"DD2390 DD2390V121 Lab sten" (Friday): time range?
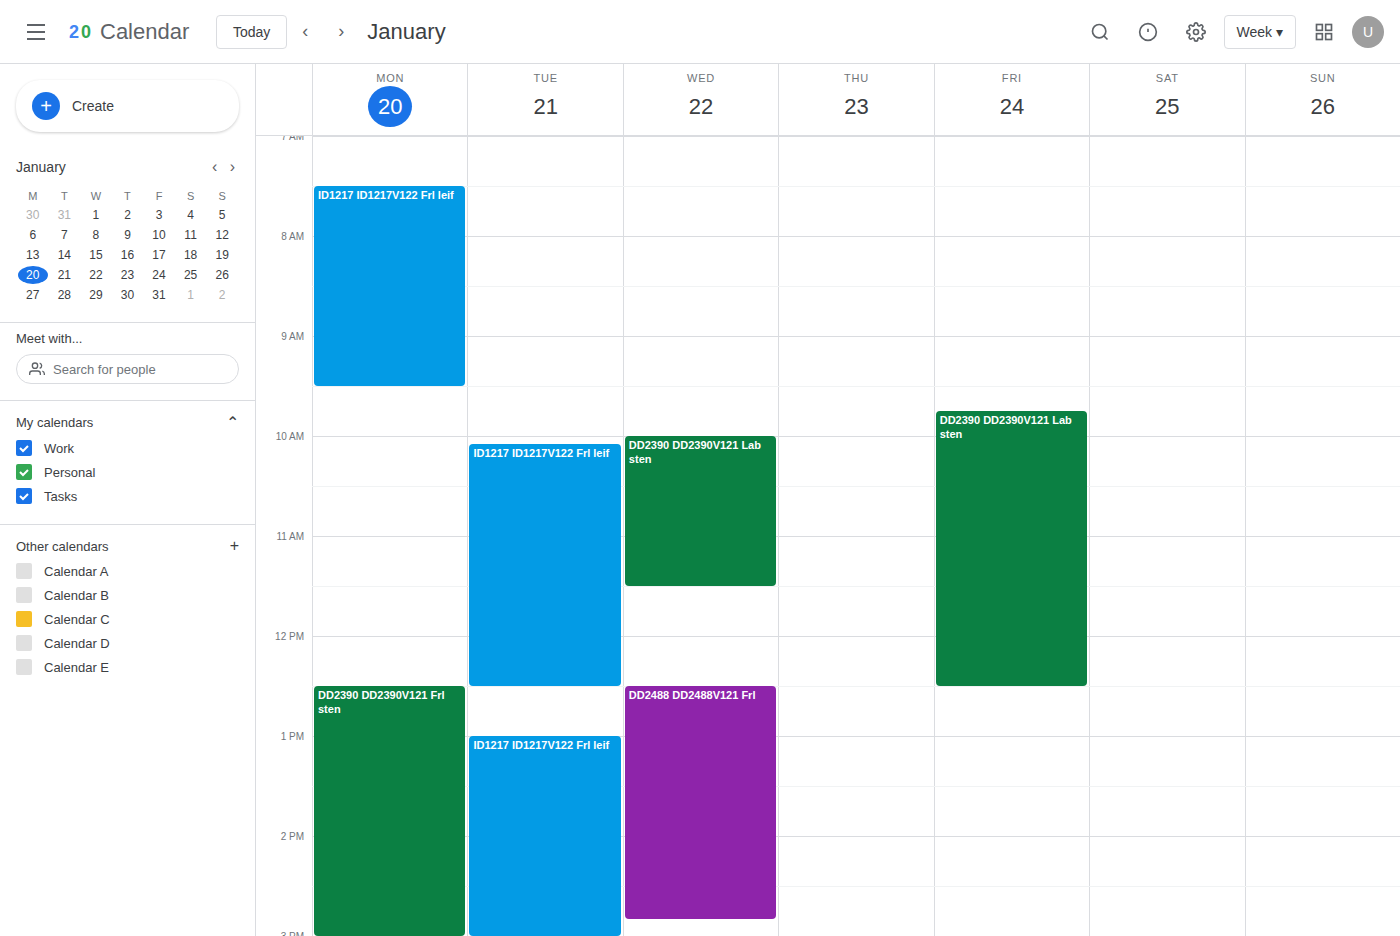
09:45 to 12:30